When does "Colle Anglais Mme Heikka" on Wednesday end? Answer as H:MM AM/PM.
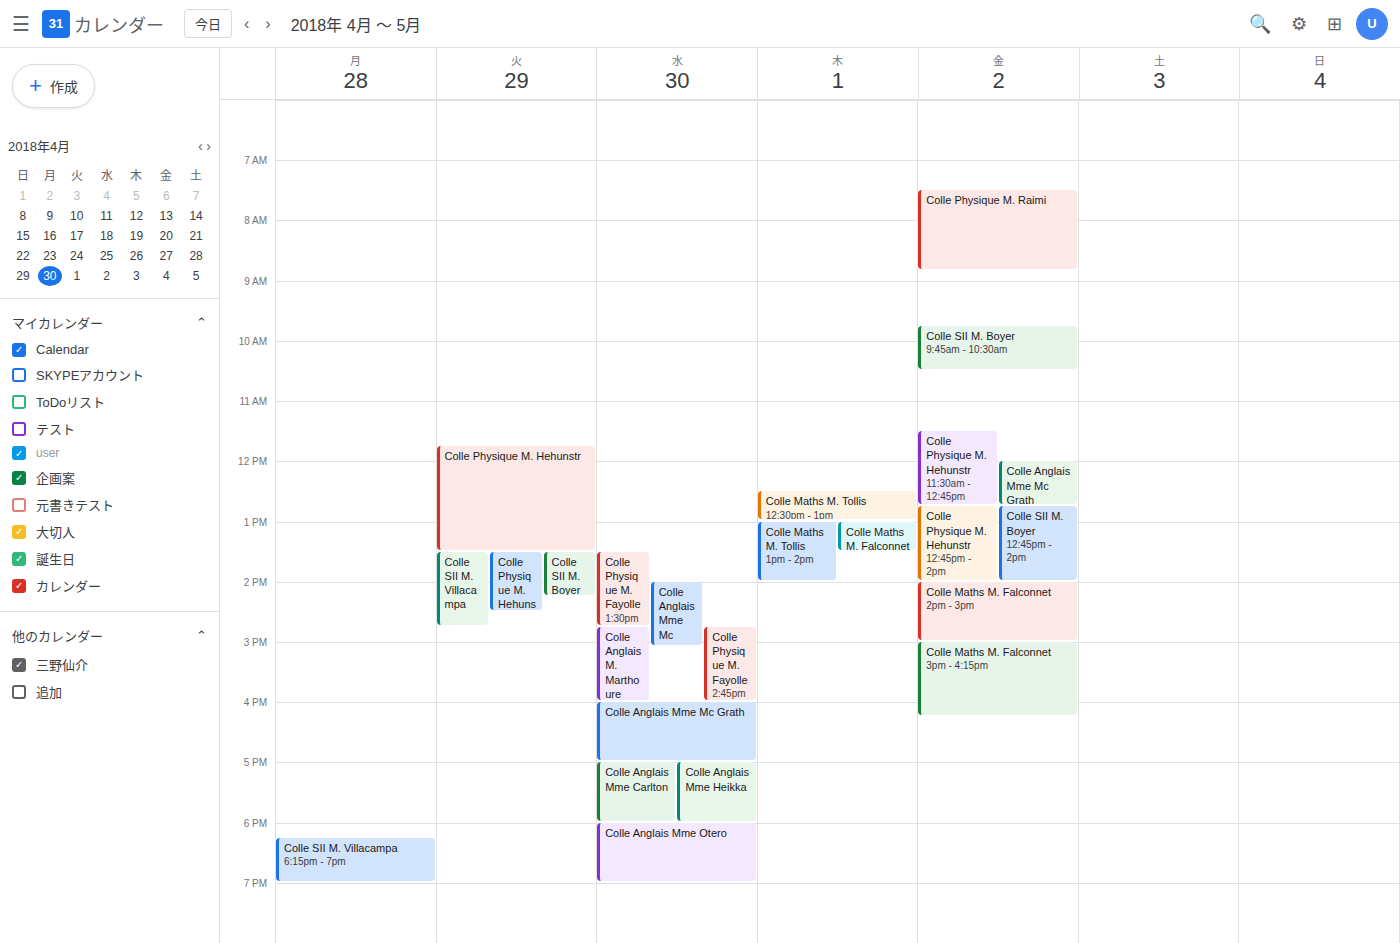
6:00 PM